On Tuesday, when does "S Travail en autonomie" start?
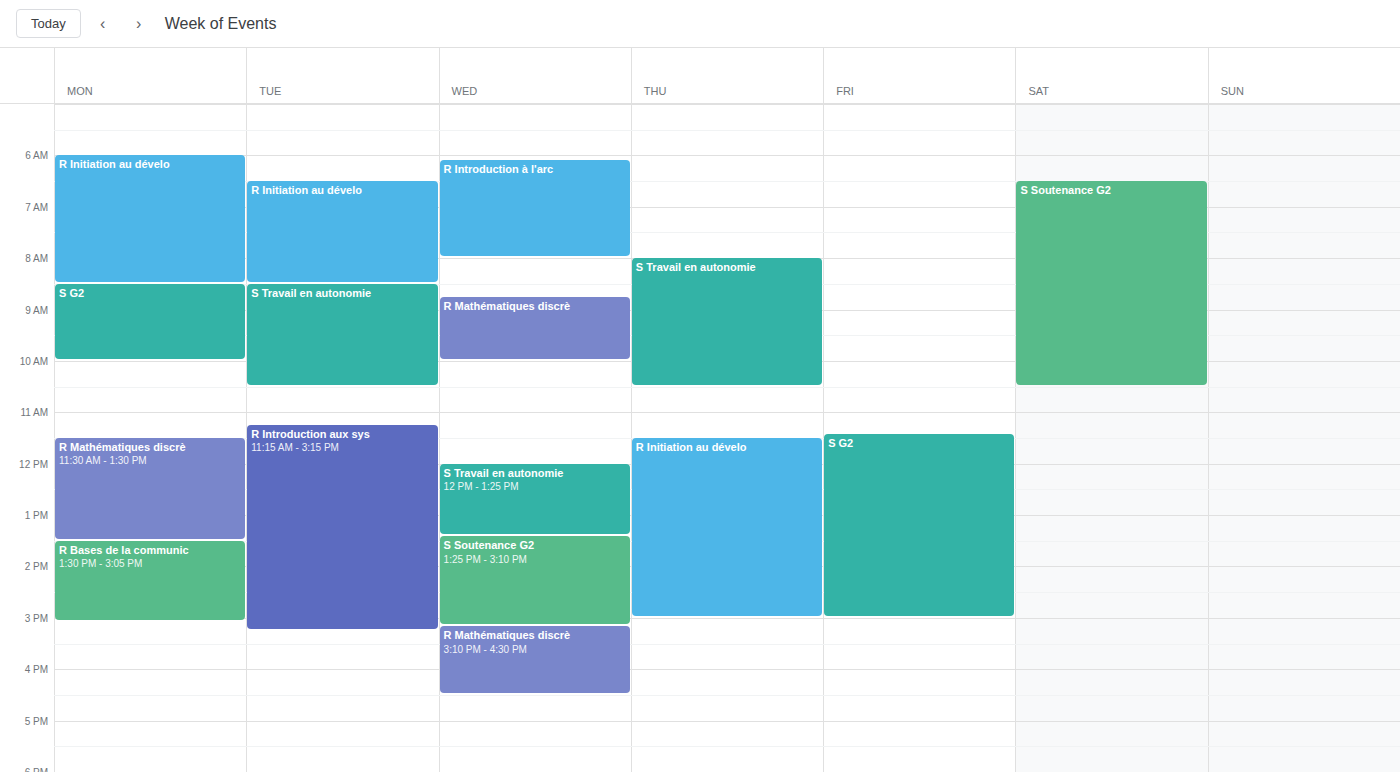
8:30 AM